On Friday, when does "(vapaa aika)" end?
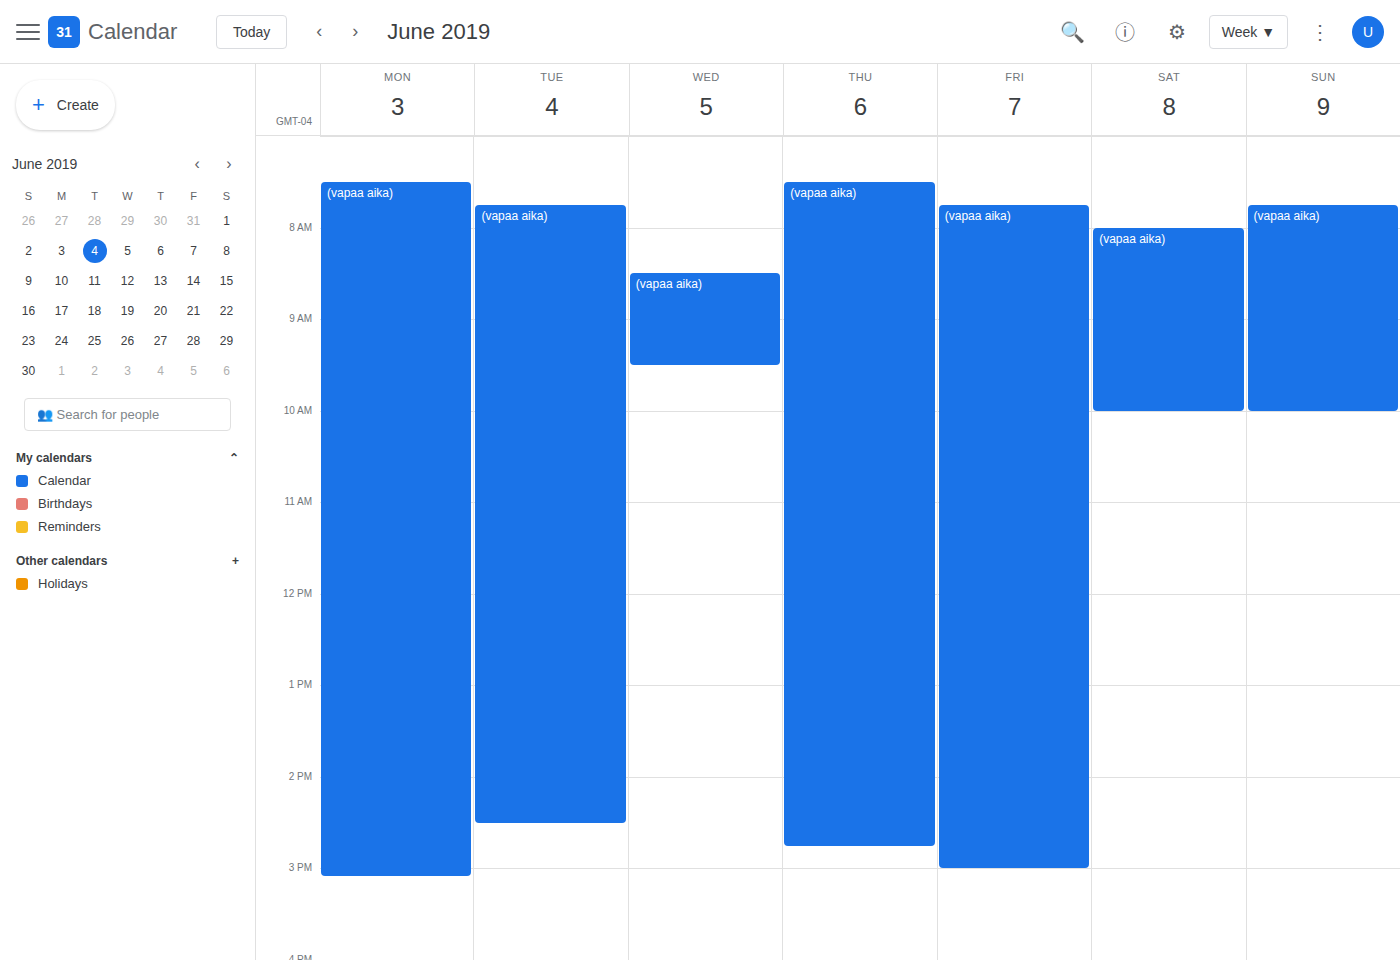
3:00 PM